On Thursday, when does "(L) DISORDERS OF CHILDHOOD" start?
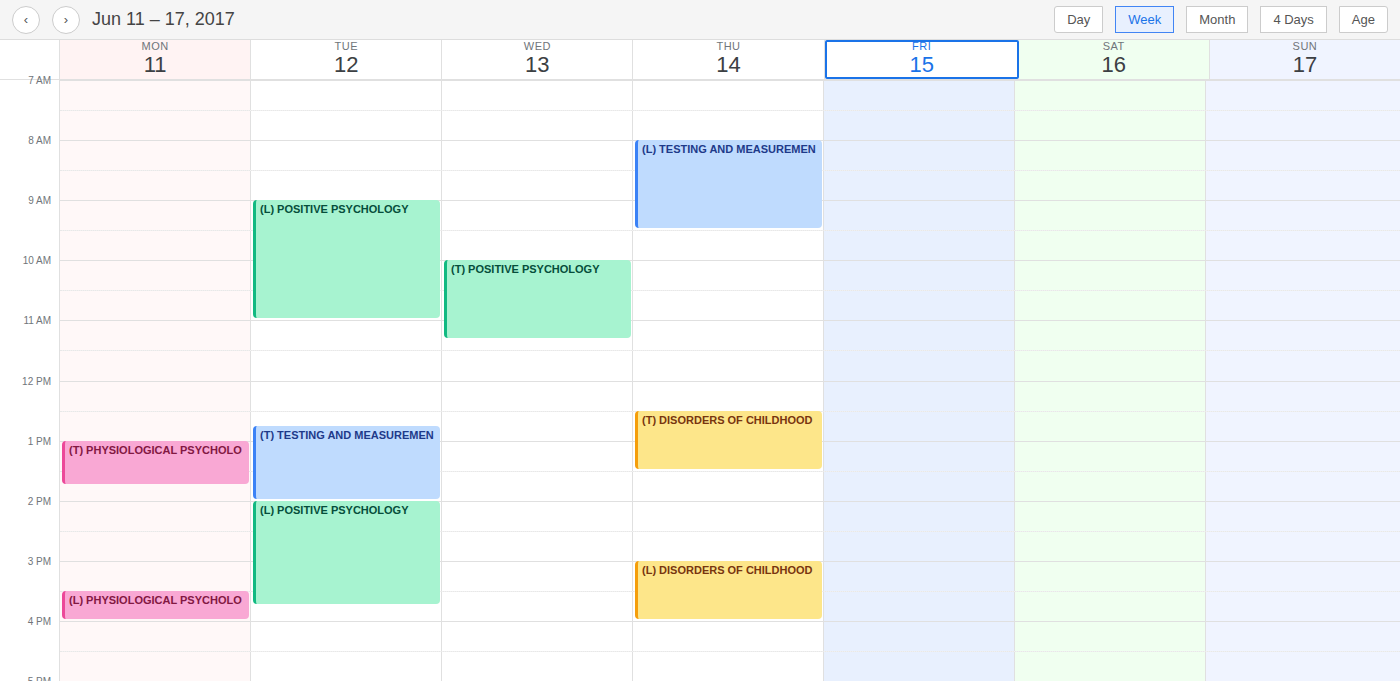
3:00 PM